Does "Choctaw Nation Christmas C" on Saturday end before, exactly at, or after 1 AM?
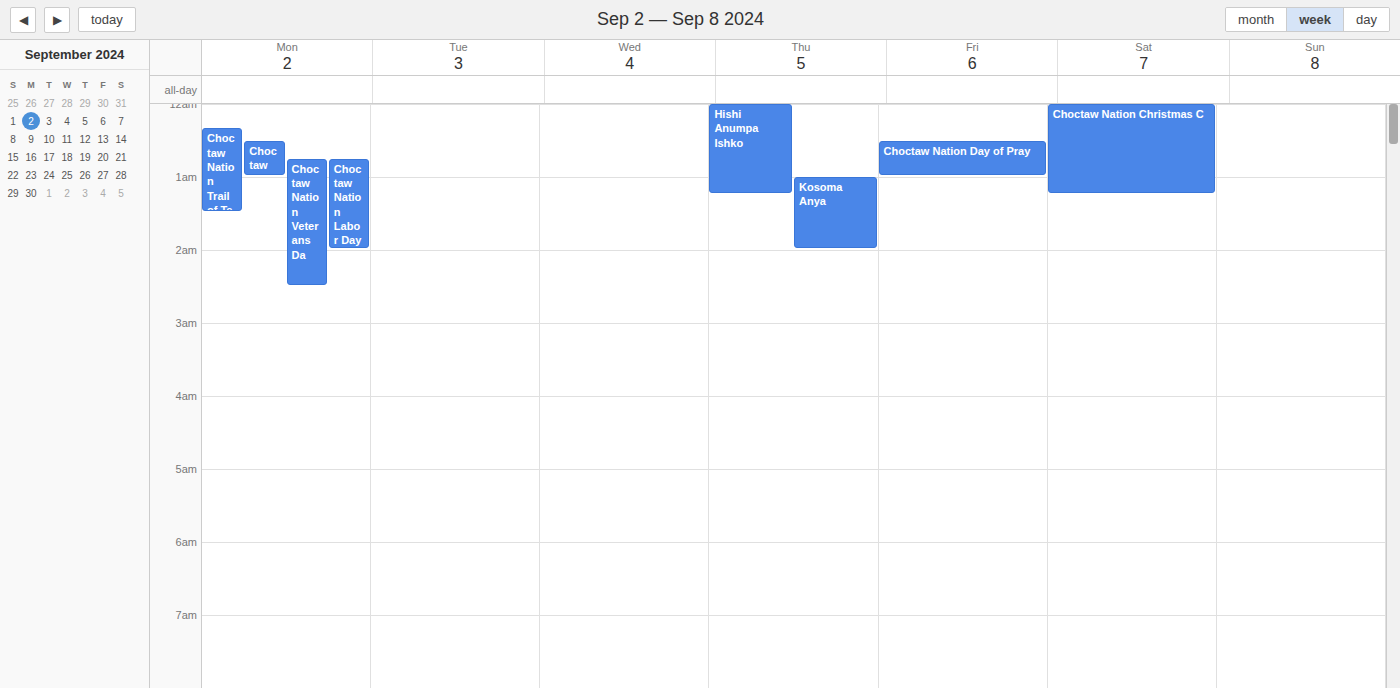
1:15 AM -- after 1 AM, 15 minutes below the 1 AM line.